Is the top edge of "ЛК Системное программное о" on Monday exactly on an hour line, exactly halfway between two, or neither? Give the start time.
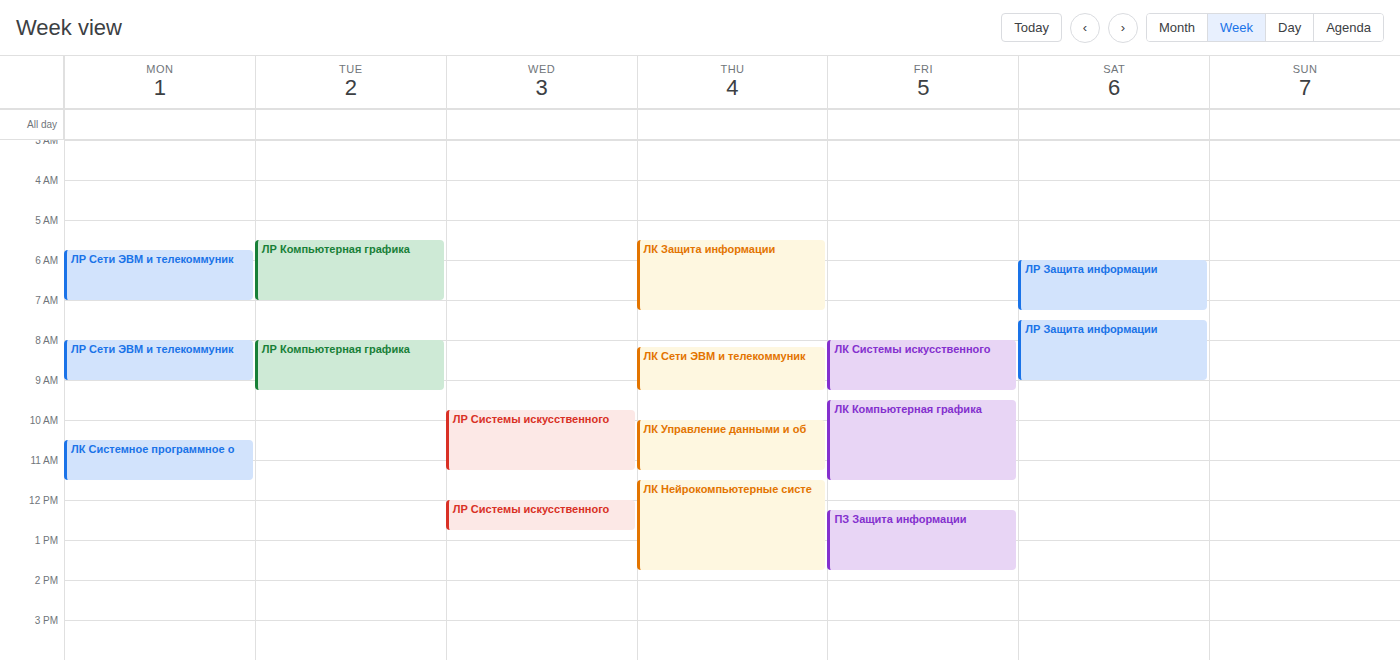
10:30 AM -- halfway between the 10 AM and 11 AM lines.